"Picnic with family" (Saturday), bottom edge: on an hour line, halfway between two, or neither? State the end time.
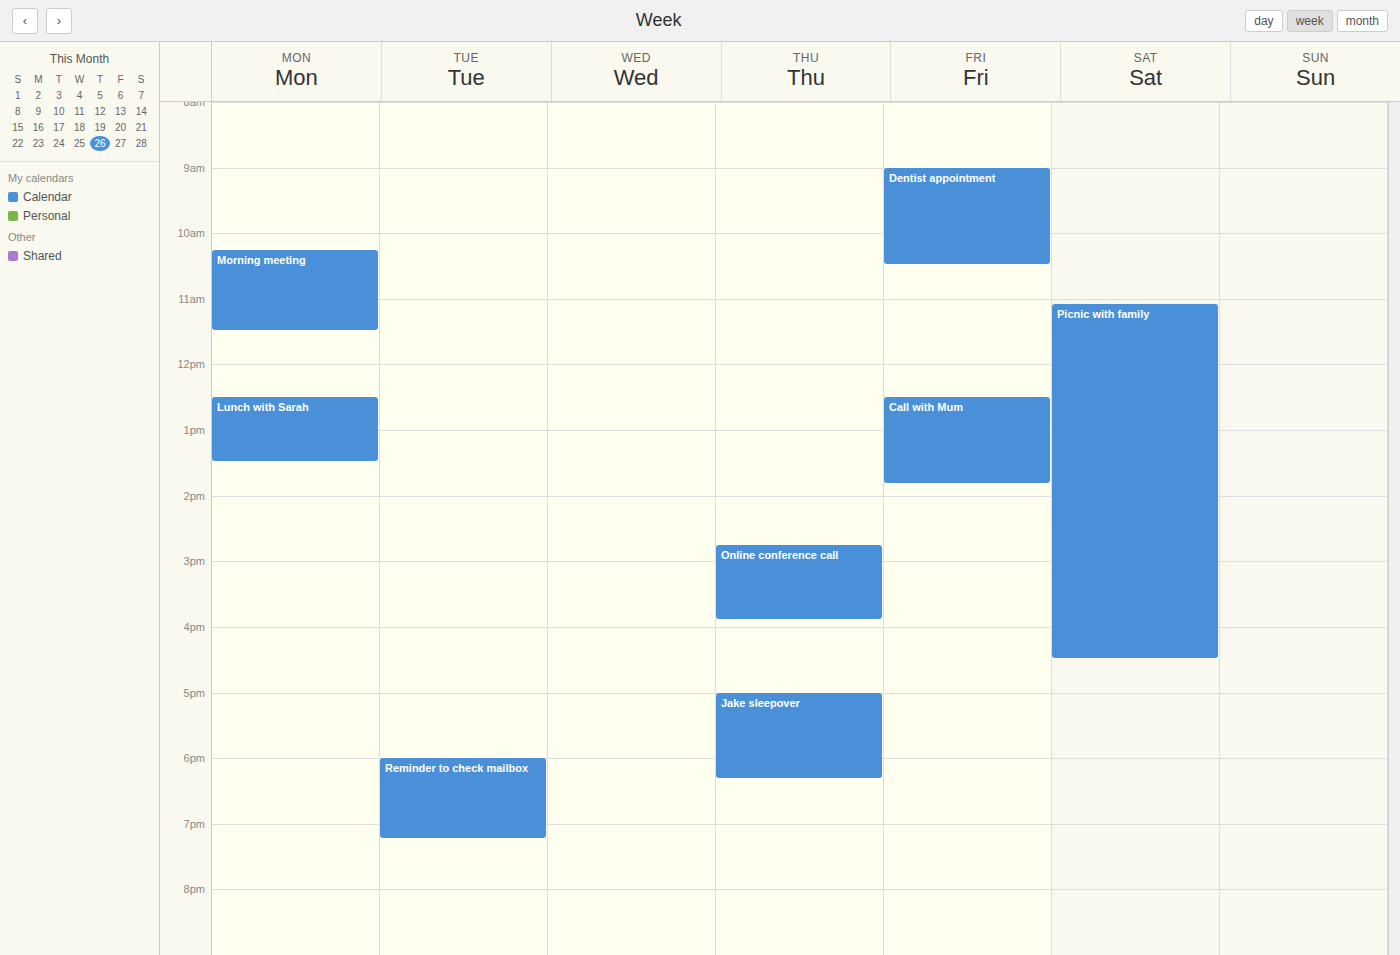
4:30 PM -- halfway between the 4 PM and 5 PM lines.